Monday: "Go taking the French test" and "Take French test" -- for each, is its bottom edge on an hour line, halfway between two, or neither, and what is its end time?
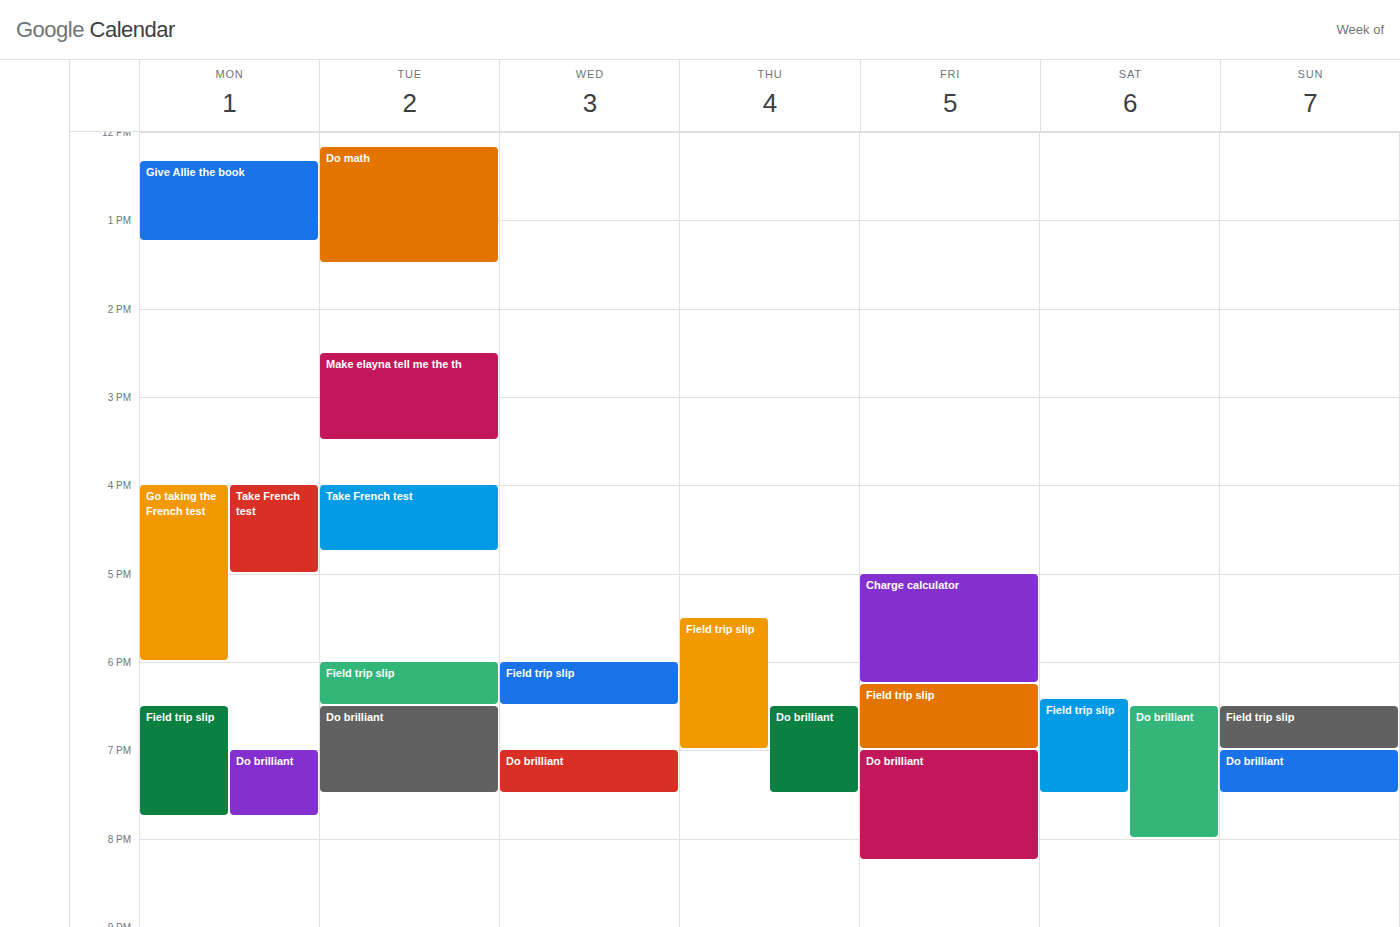
"Go taking the French test": 6:00 PM, exactly on the 6 PM line. "Take French test": 5:00 PM, exactly on the 5 PM line.